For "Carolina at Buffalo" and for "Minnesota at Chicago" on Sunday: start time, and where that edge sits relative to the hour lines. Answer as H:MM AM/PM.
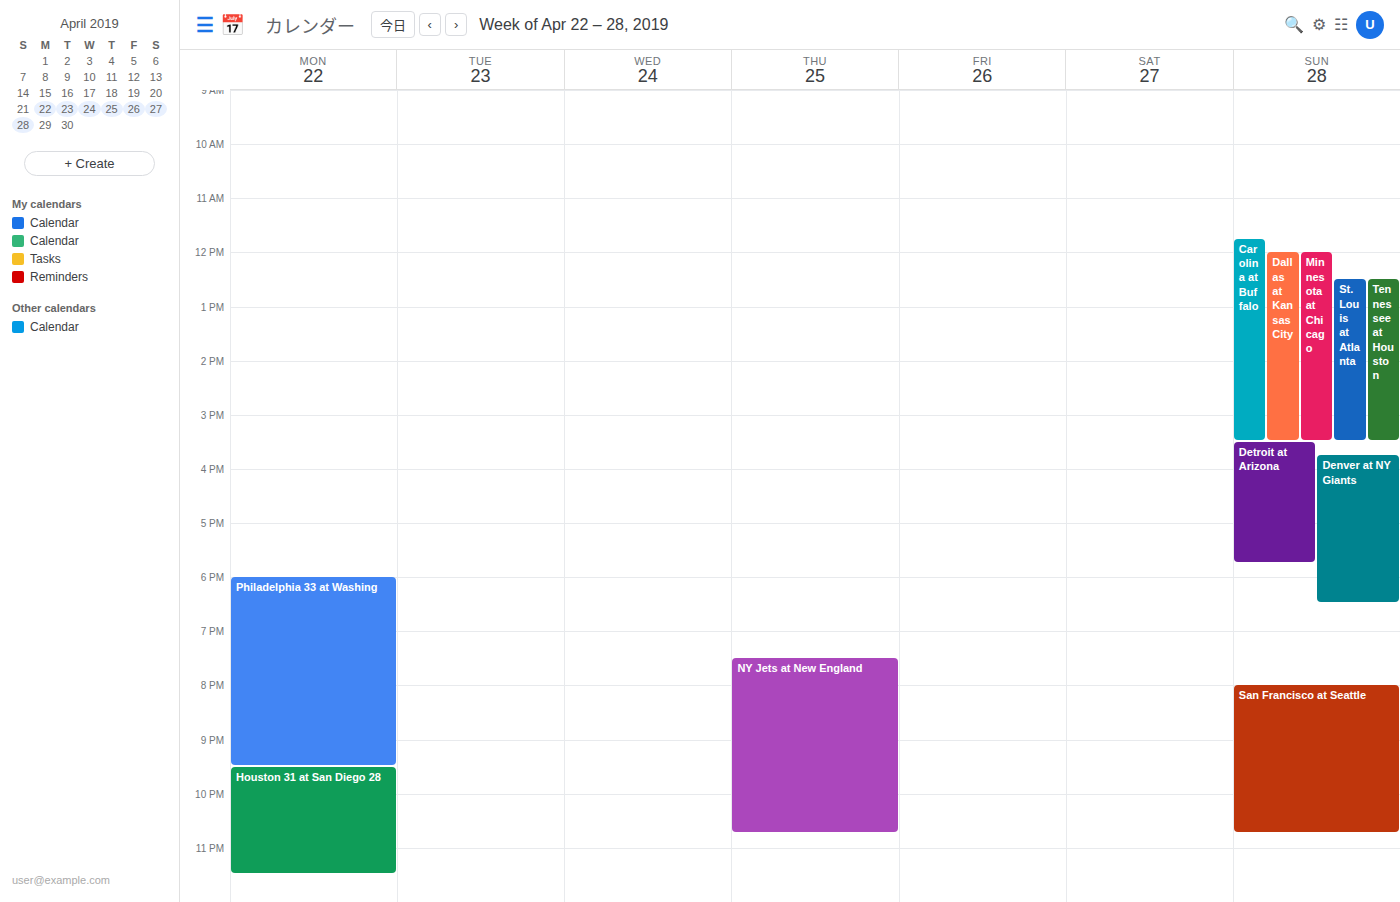
"Carolina at Buffalo": 11:45 AM, neither: three quarters of the way from the 11 AM line to the 12 PM line. "Minnesota at Chicago": 12:00 PM, exactly on the 12 PM line.